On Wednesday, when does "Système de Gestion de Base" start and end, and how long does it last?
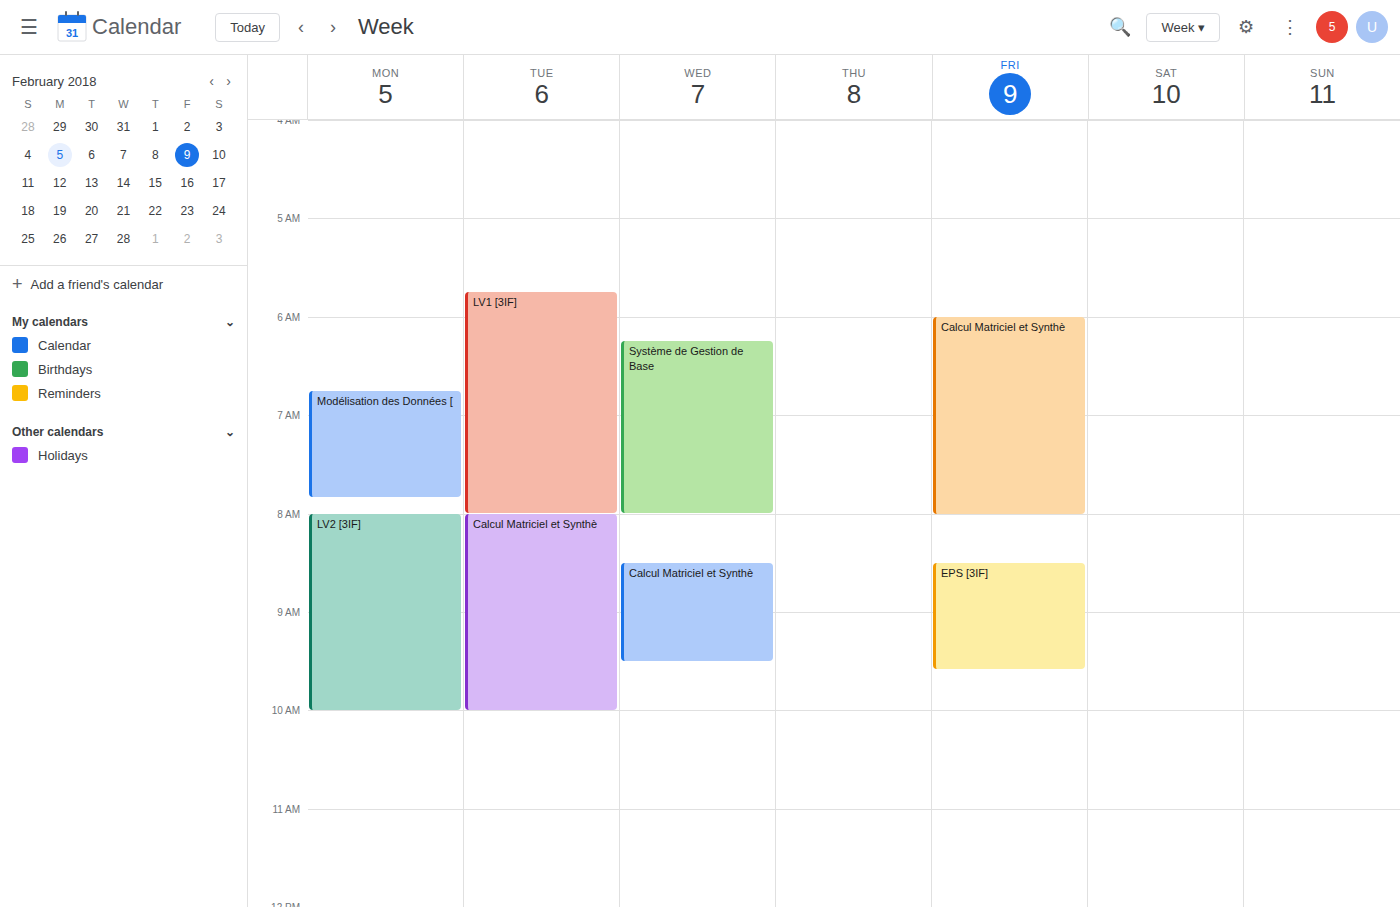
06:15 to 08:00, 1 hour 45 minutes